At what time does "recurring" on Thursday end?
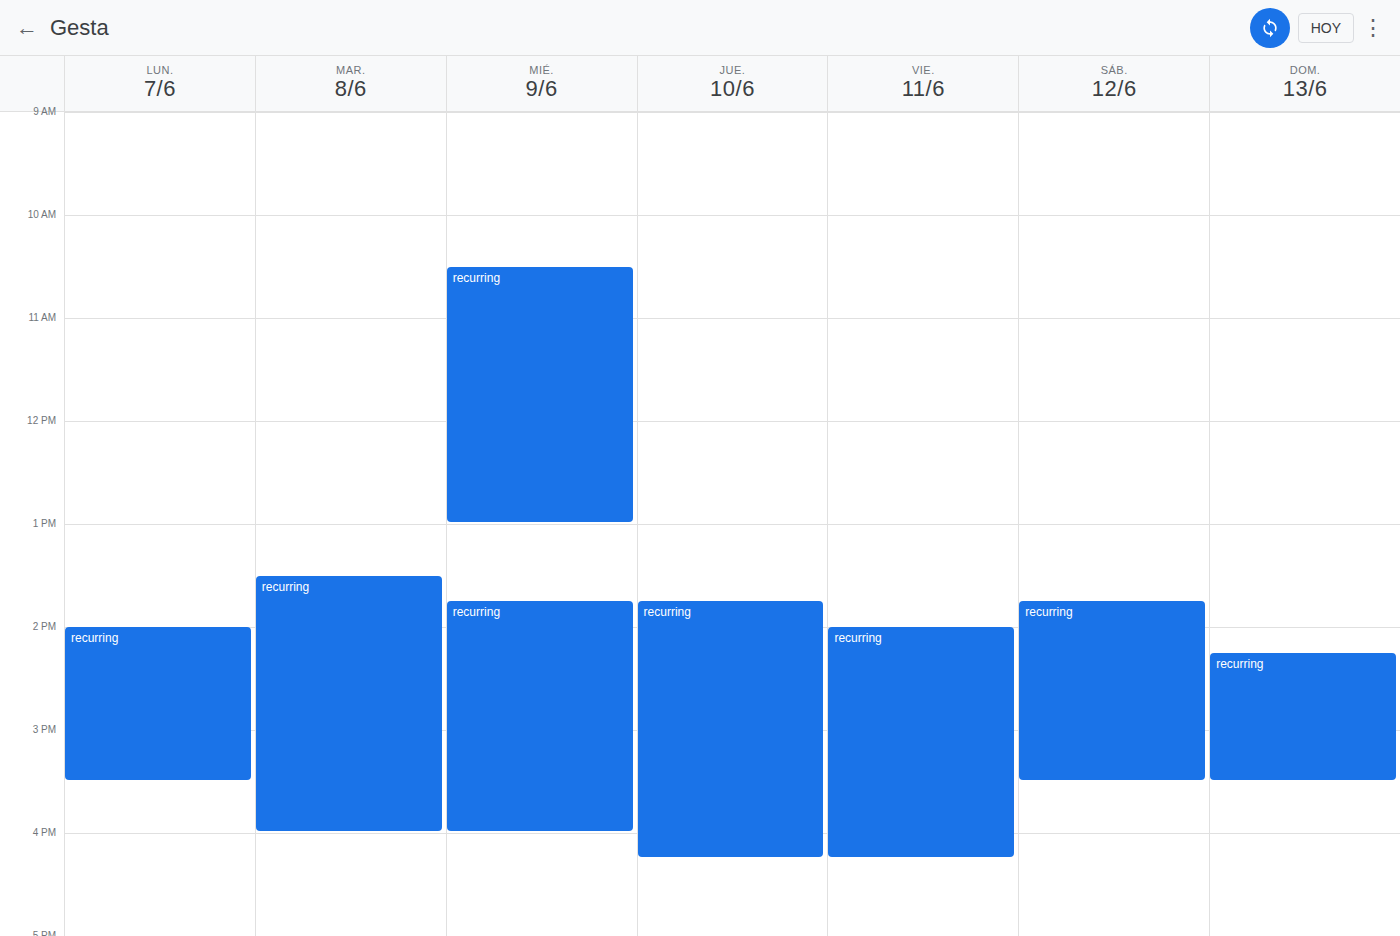
4:15 PM